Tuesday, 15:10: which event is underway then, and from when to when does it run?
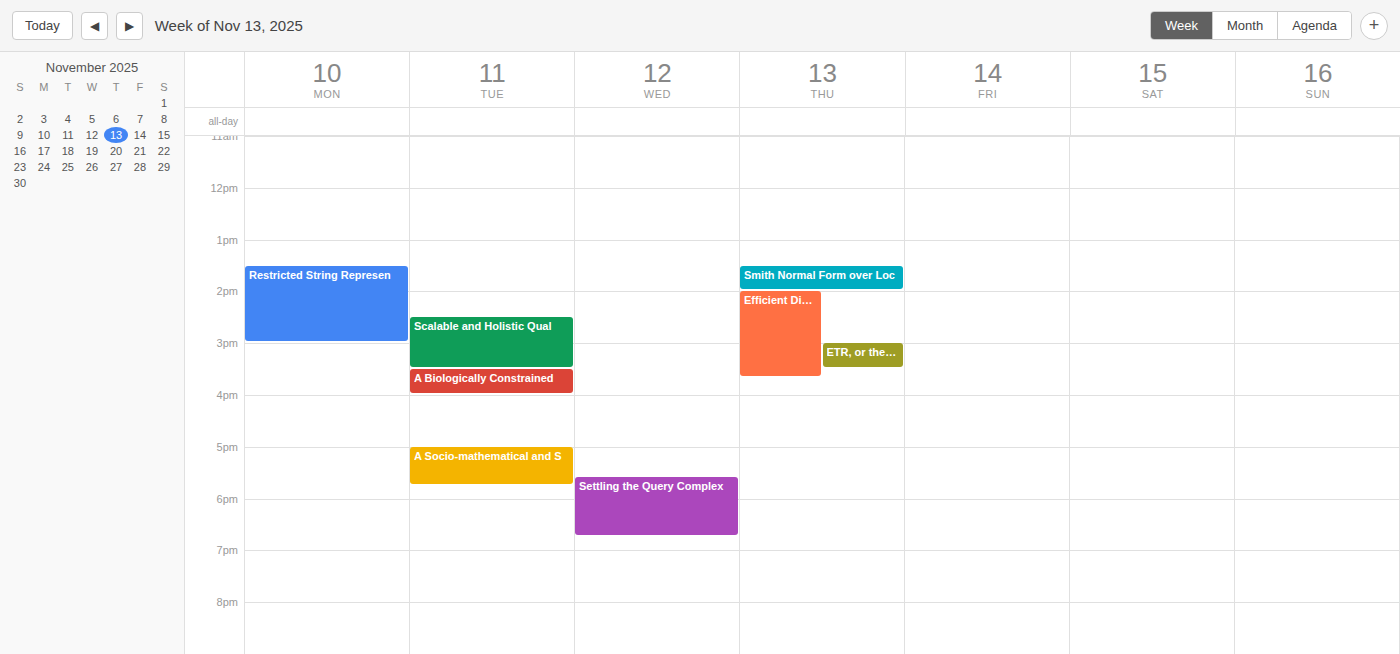
"Scalable and Holistic Qual", 14:30 to 15:30